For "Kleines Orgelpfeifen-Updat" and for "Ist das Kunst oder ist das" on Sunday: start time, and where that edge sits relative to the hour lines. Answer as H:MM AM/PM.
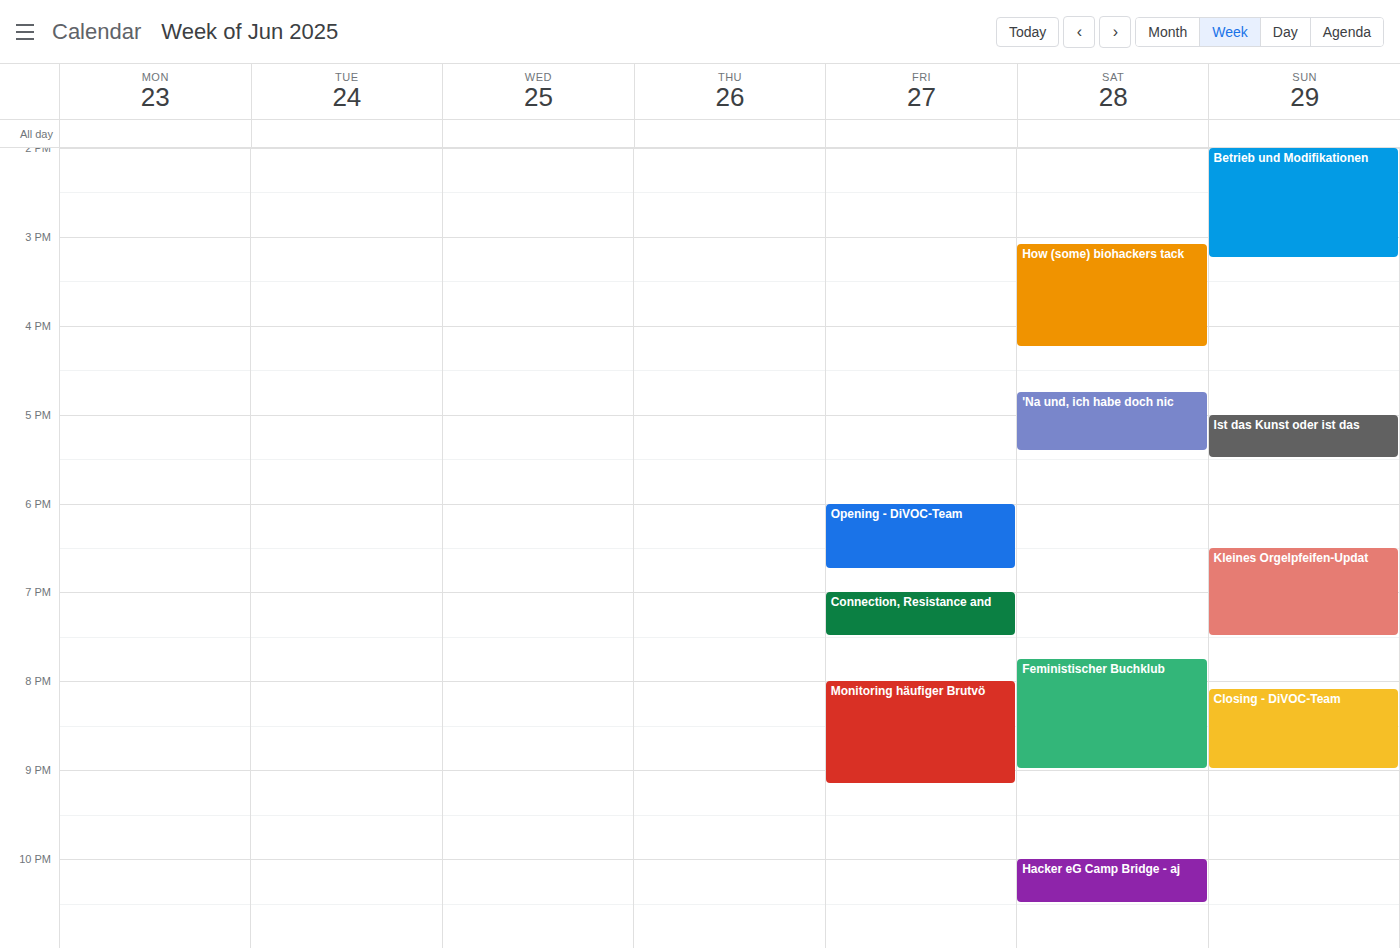
"Kleines Orgelpfeifen-Updat": 6:30 PM, halfway between the 6 PM and 7 PM lines. "Ist das Kunst oder ist das": 5:00 PM, exactly on the 5 PM line.